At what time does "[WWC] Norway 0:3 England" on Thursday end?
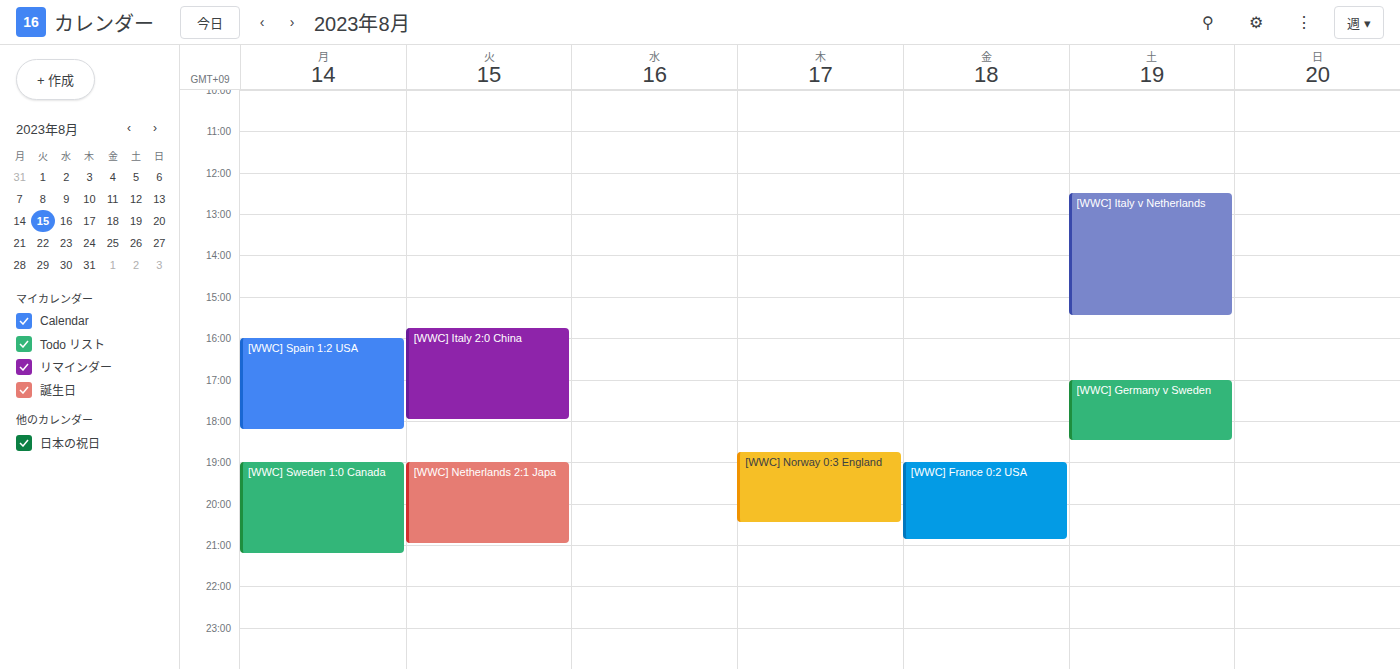
20:30